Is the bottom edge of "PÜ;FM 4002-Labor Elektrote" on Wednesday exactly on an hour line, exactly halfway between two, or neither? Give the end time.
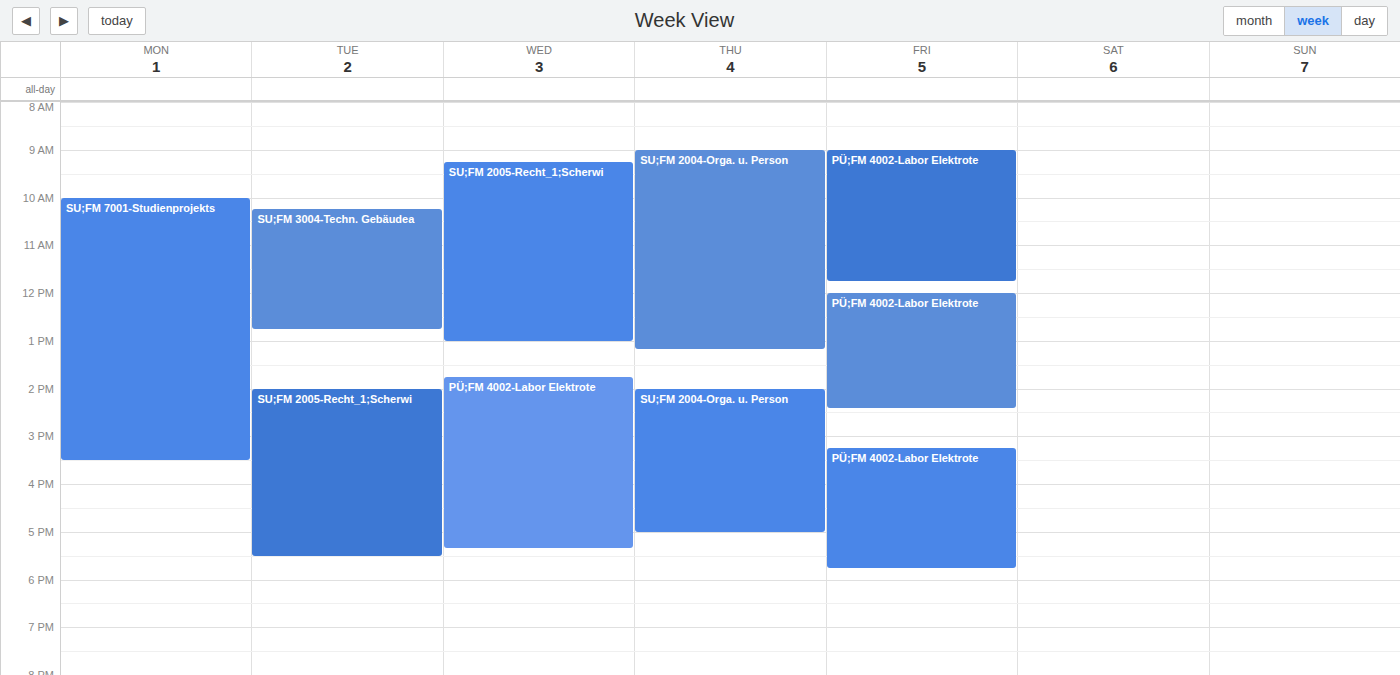
5:20 PM -- neither: 20 minutes below the 5 PM line and 40 minutes above the 6 PM line.